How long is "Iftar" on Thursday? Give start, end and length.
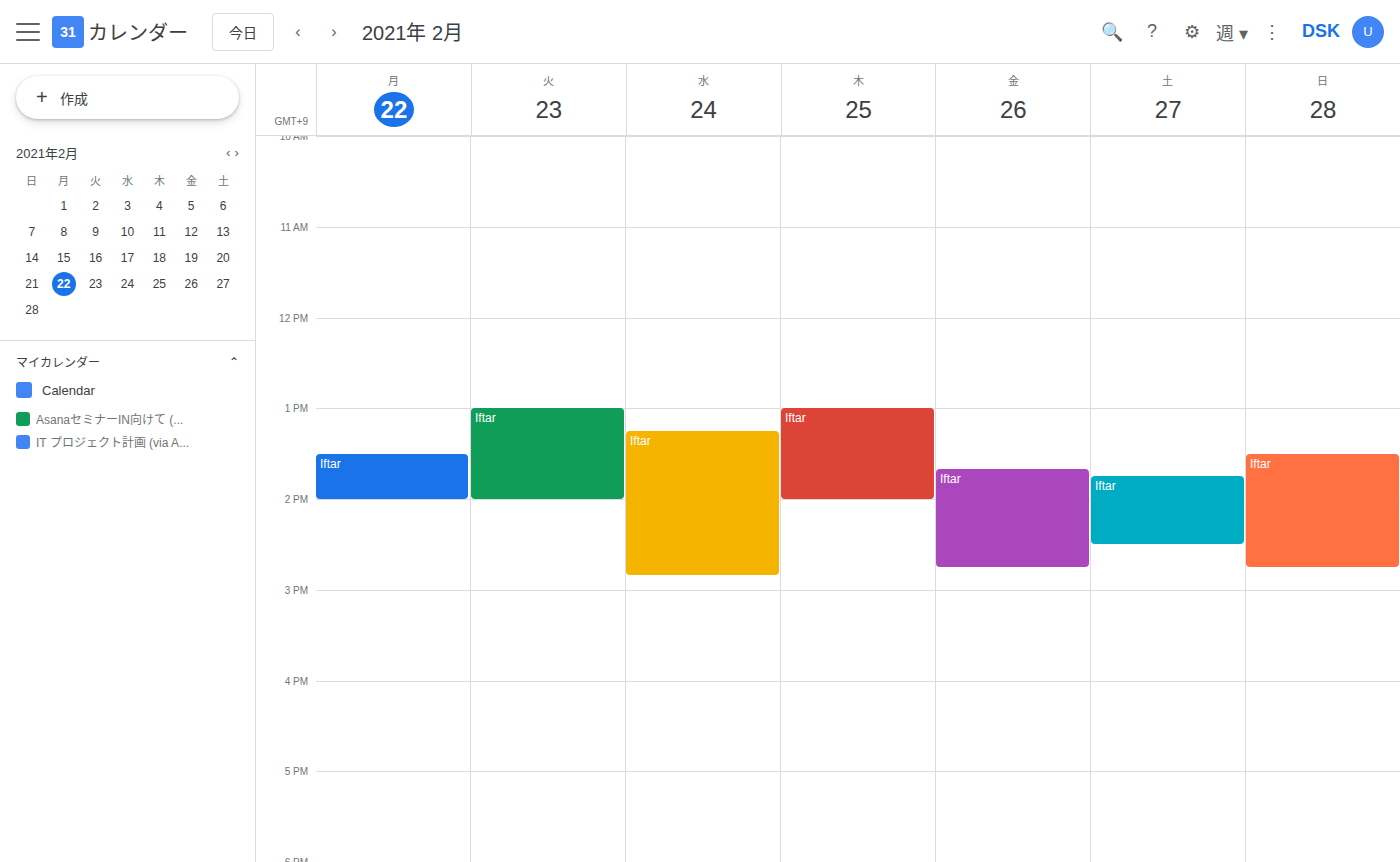
1:00 PM to 2:00 PM, 1 hour